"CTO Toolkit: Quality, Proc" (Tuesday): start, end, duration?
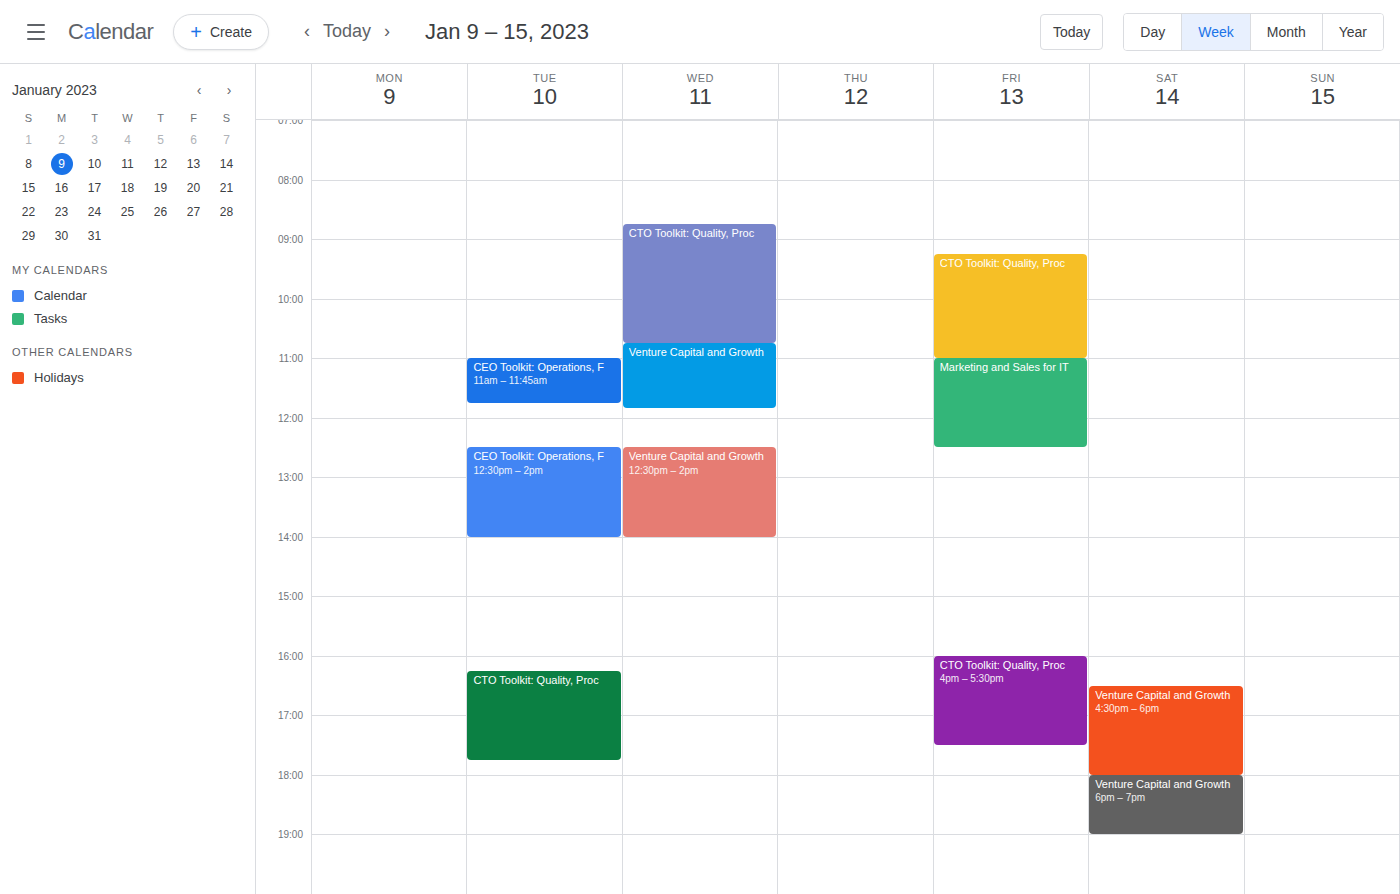
4:15 PM to 5:45 PM, 1 hour 30 minutes